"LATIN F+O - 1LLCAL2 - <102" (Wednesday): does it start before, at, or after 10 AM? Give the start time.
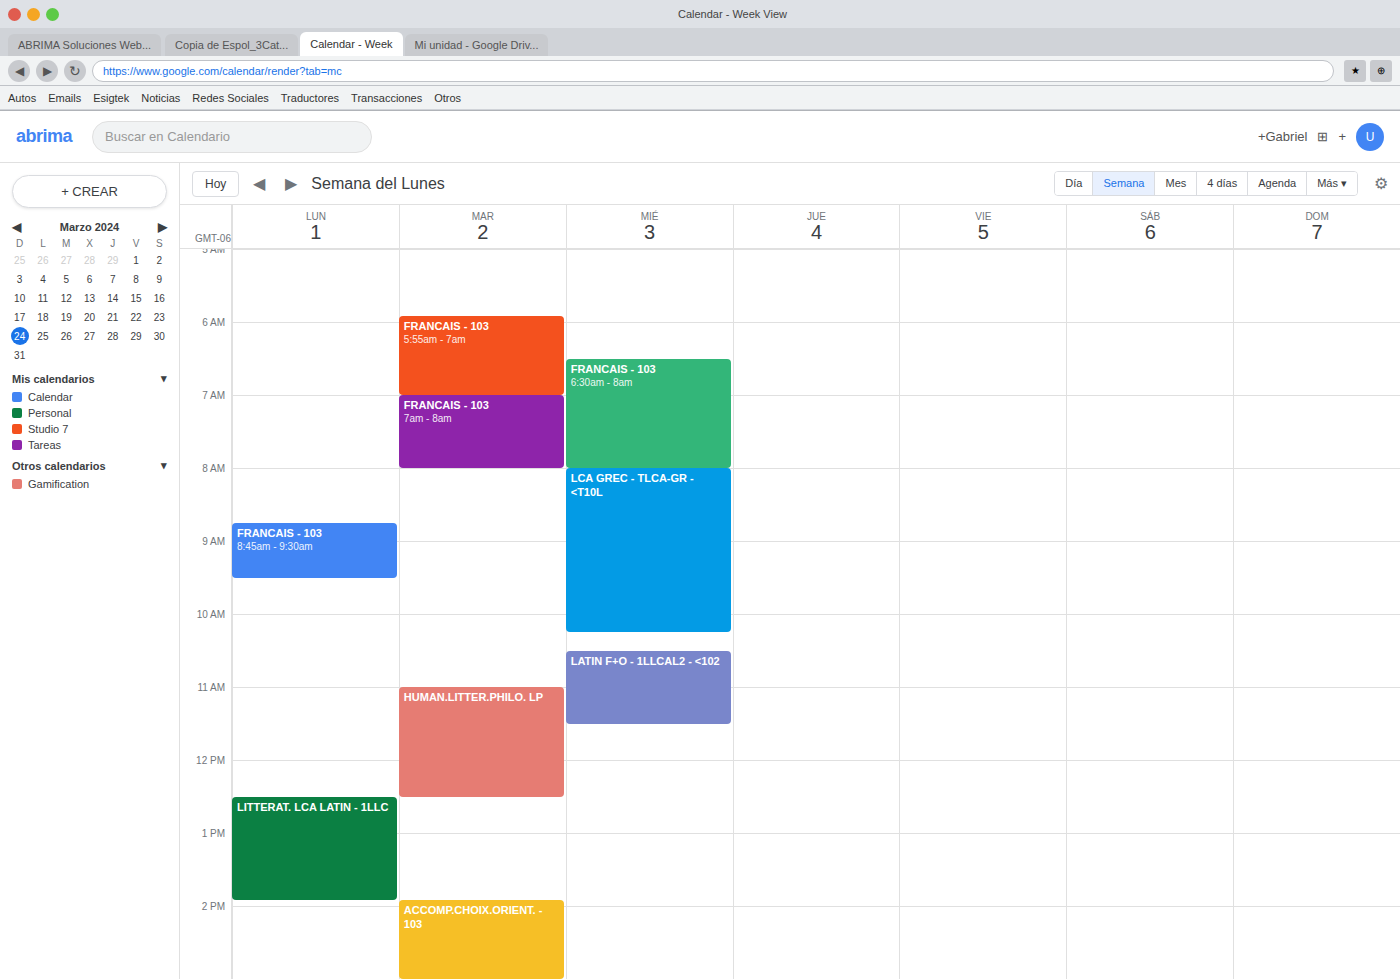
10:30 AM -- after 10 AM, 30 minutes below the 10 AM line.